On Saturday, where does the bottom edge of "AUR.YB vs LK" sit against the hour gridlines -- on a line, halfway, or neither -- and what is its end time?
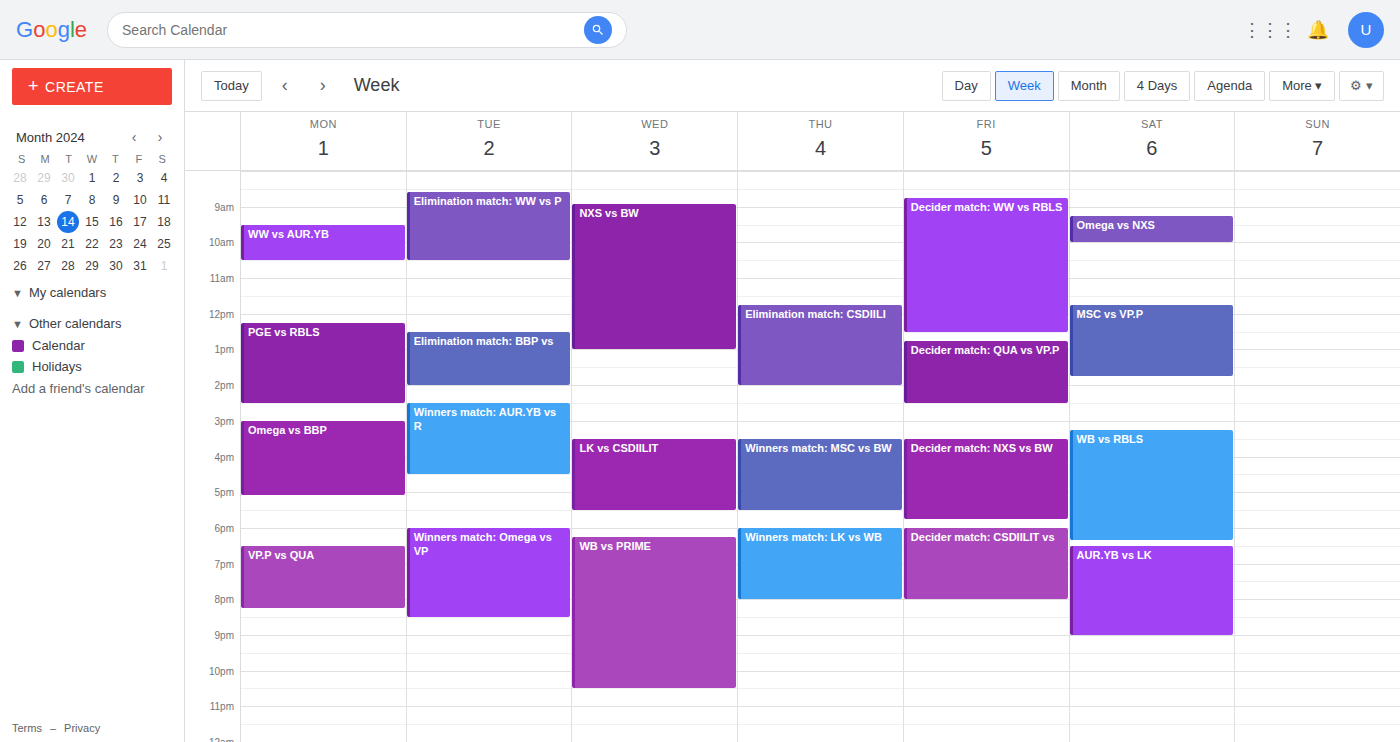
21:00 -- exactly on the 21:00 line.